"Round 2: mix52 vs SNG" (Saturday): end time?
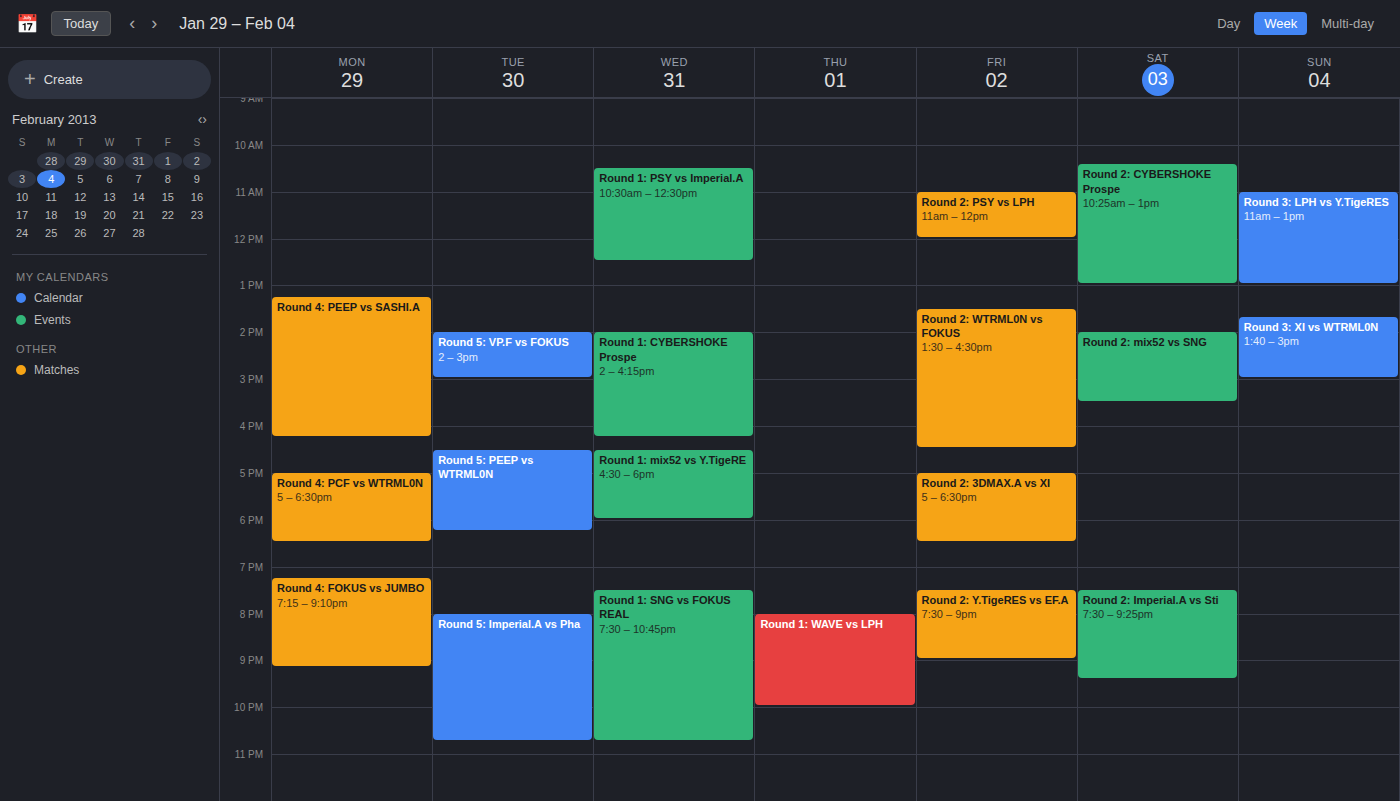
3:30 PM